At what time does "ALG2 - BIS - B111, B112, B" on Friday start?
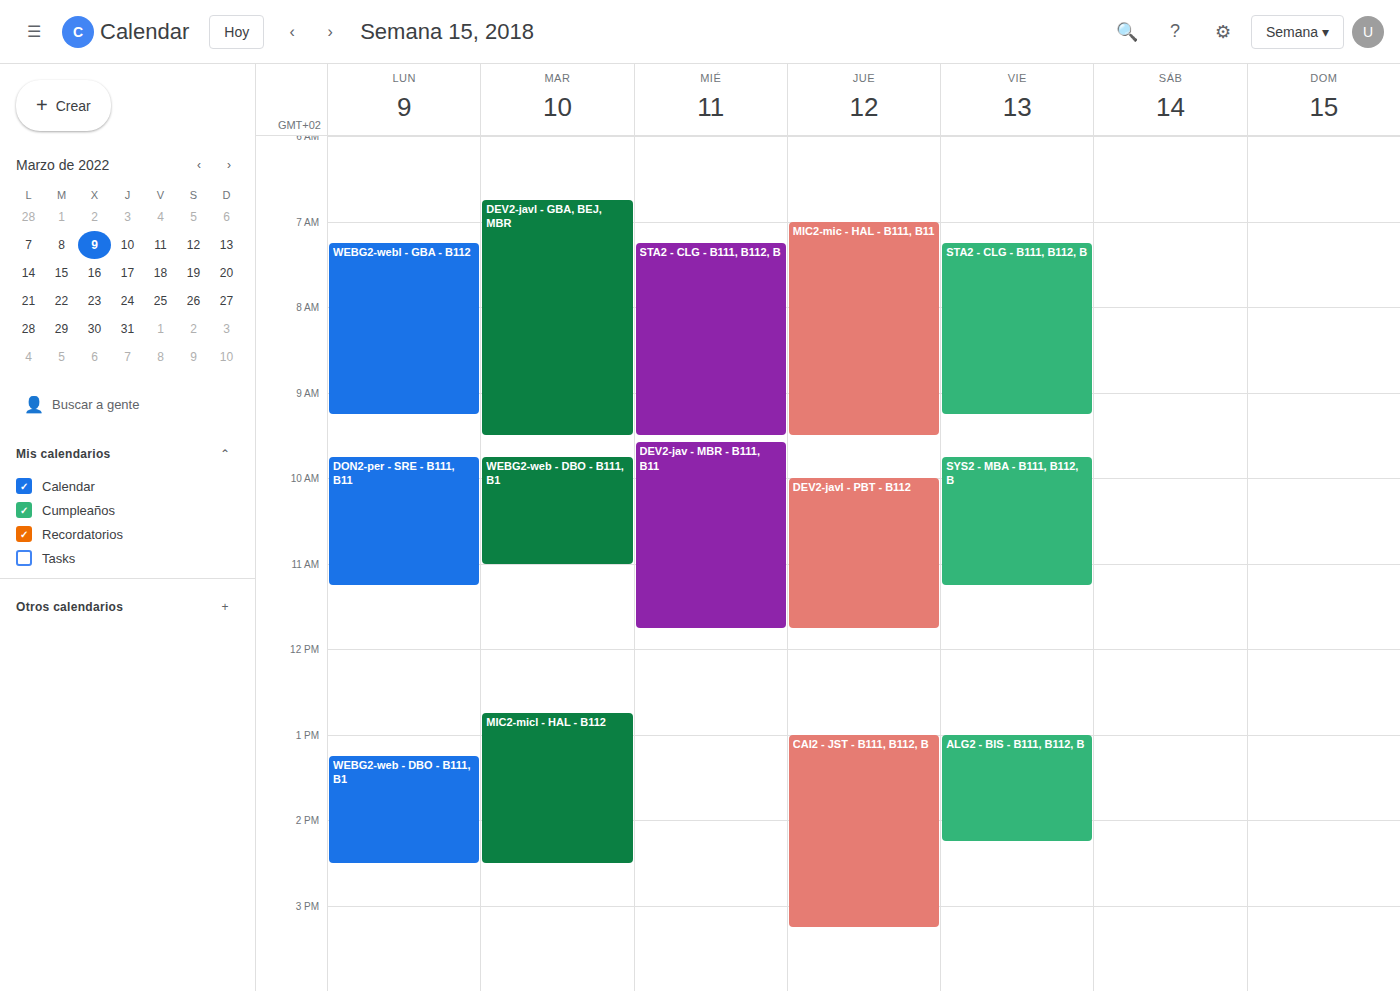
1:00 PM